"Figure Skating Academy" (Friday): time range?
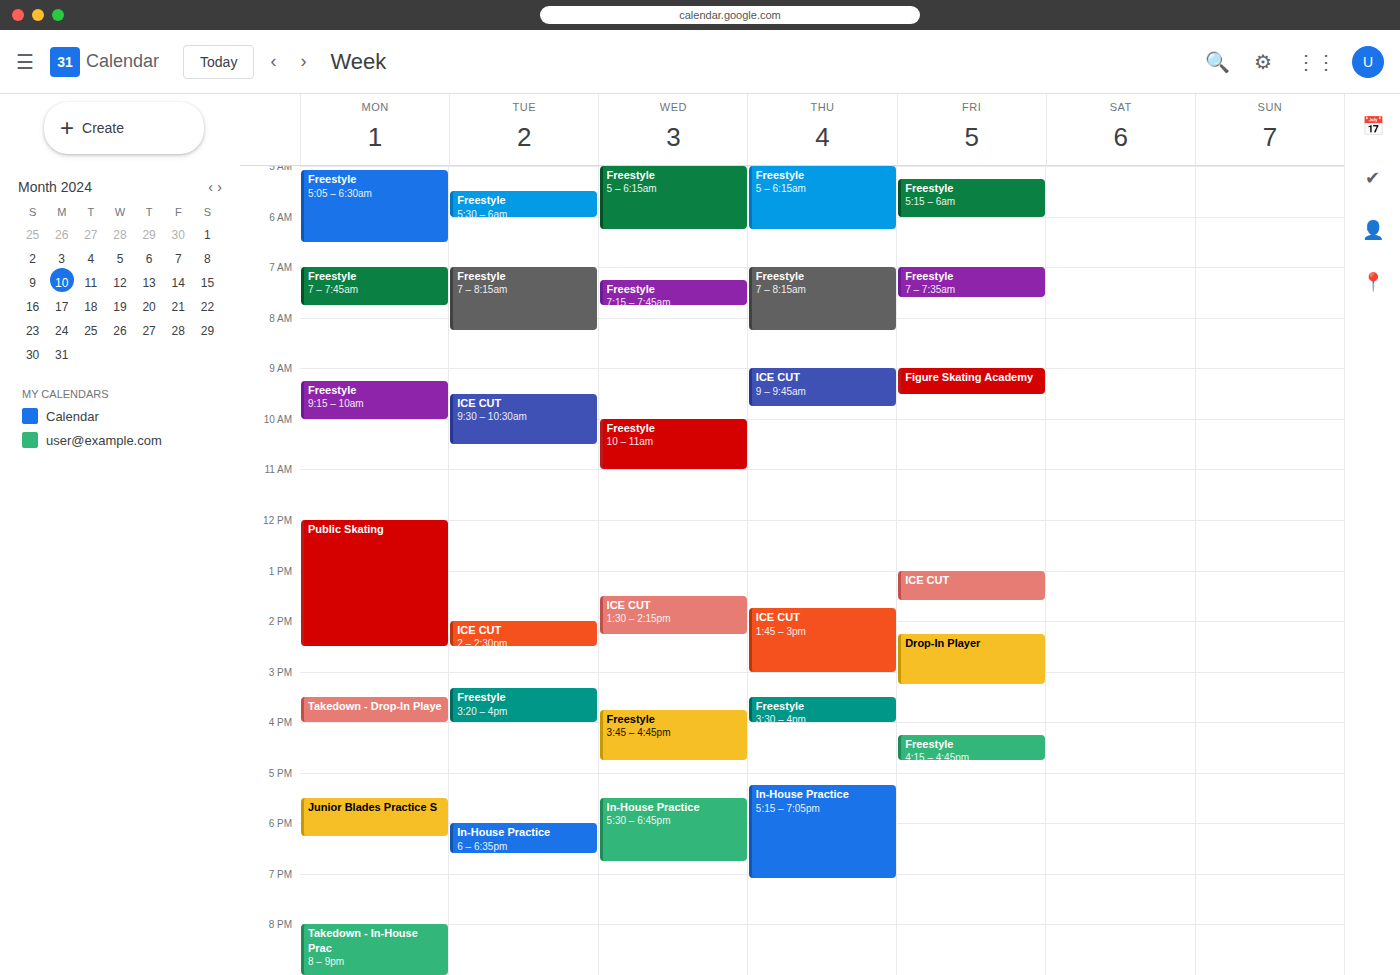
9:00 AM to 9:30 AM